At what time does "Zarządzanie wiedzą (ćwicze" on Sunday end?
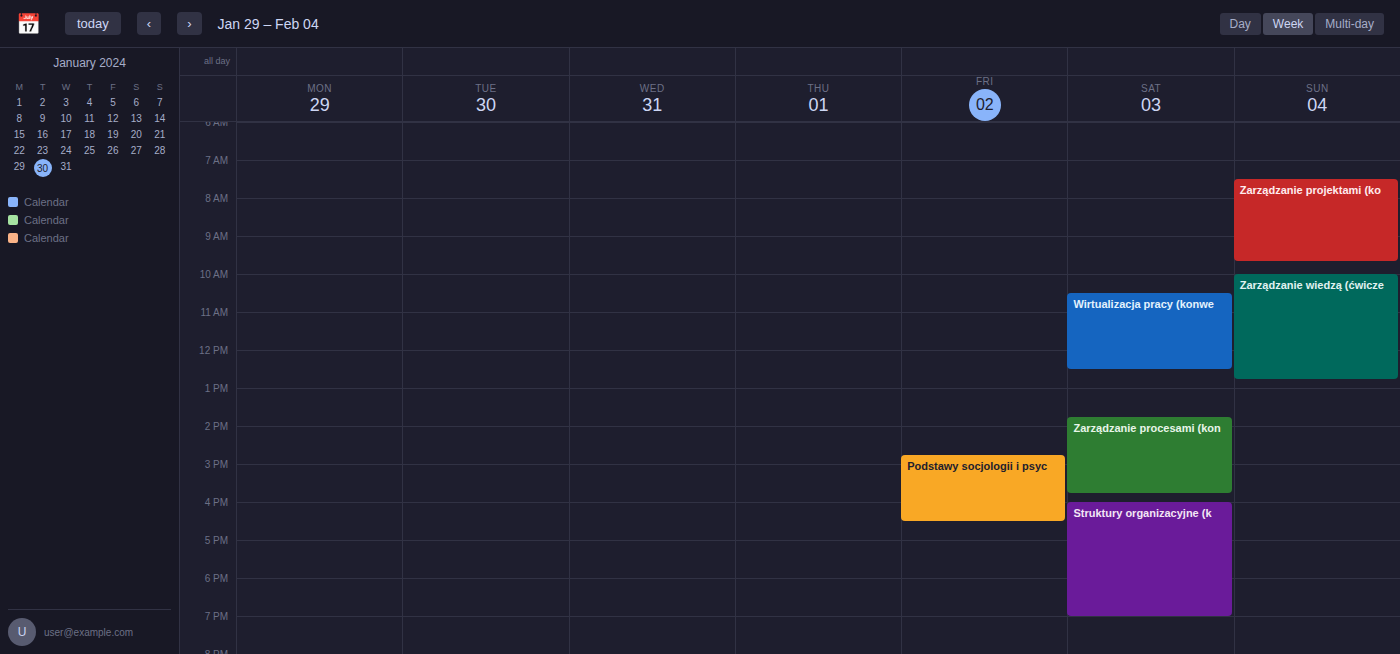
12:45